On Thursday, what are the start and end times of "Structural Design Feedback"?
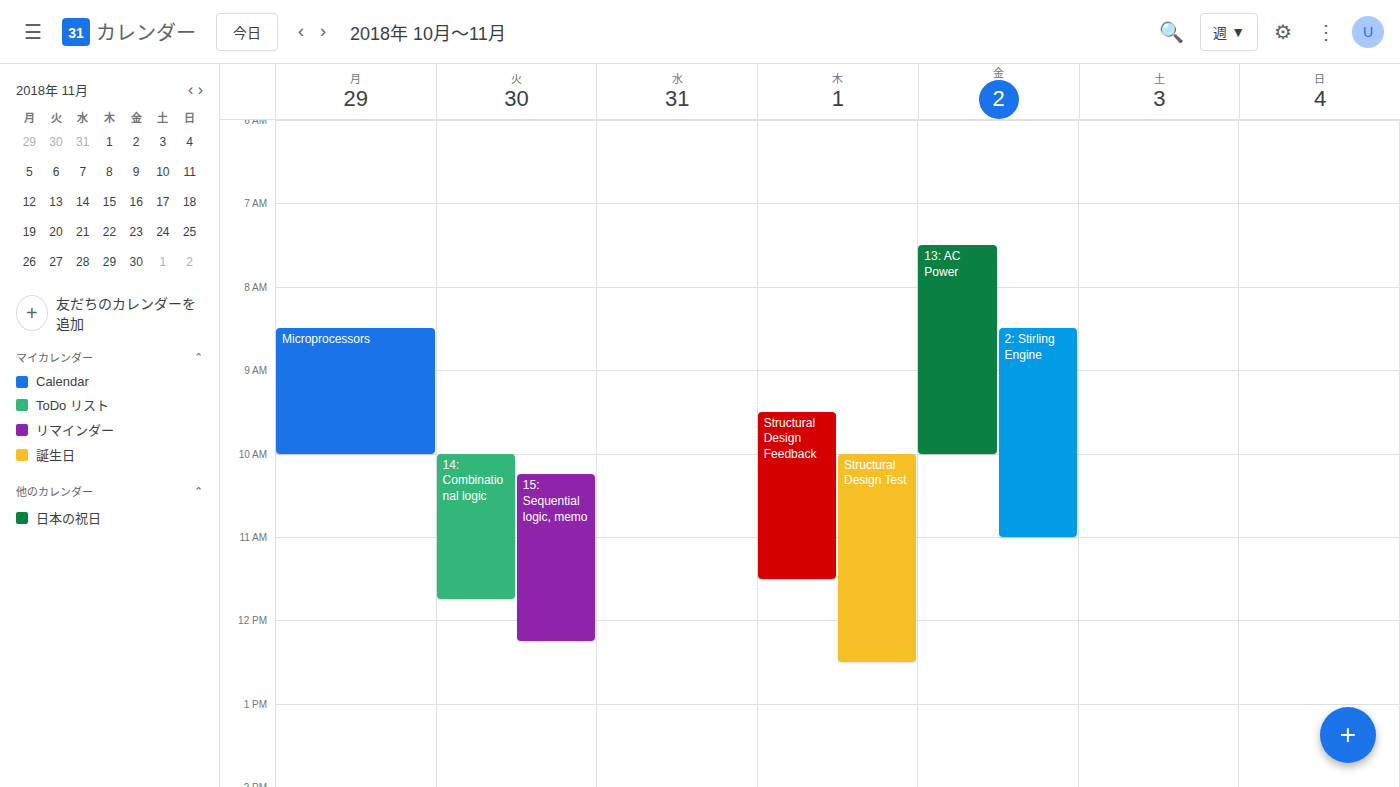
9:30 AM to 11:30 AM